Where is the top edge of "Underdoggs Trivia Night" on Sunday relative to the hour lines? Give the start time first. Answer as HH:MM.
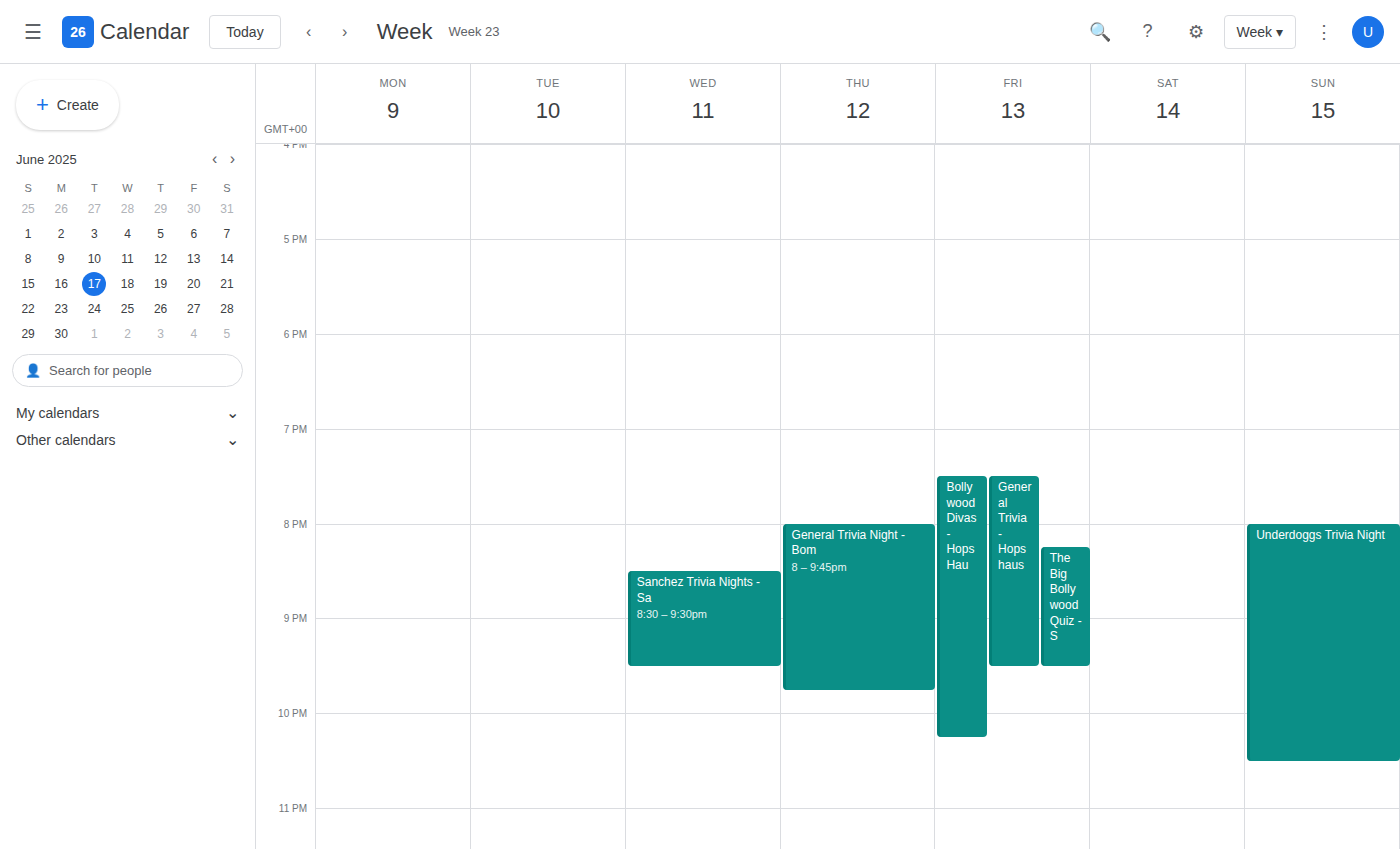
20:00 -- exactly on the 20:00 line.